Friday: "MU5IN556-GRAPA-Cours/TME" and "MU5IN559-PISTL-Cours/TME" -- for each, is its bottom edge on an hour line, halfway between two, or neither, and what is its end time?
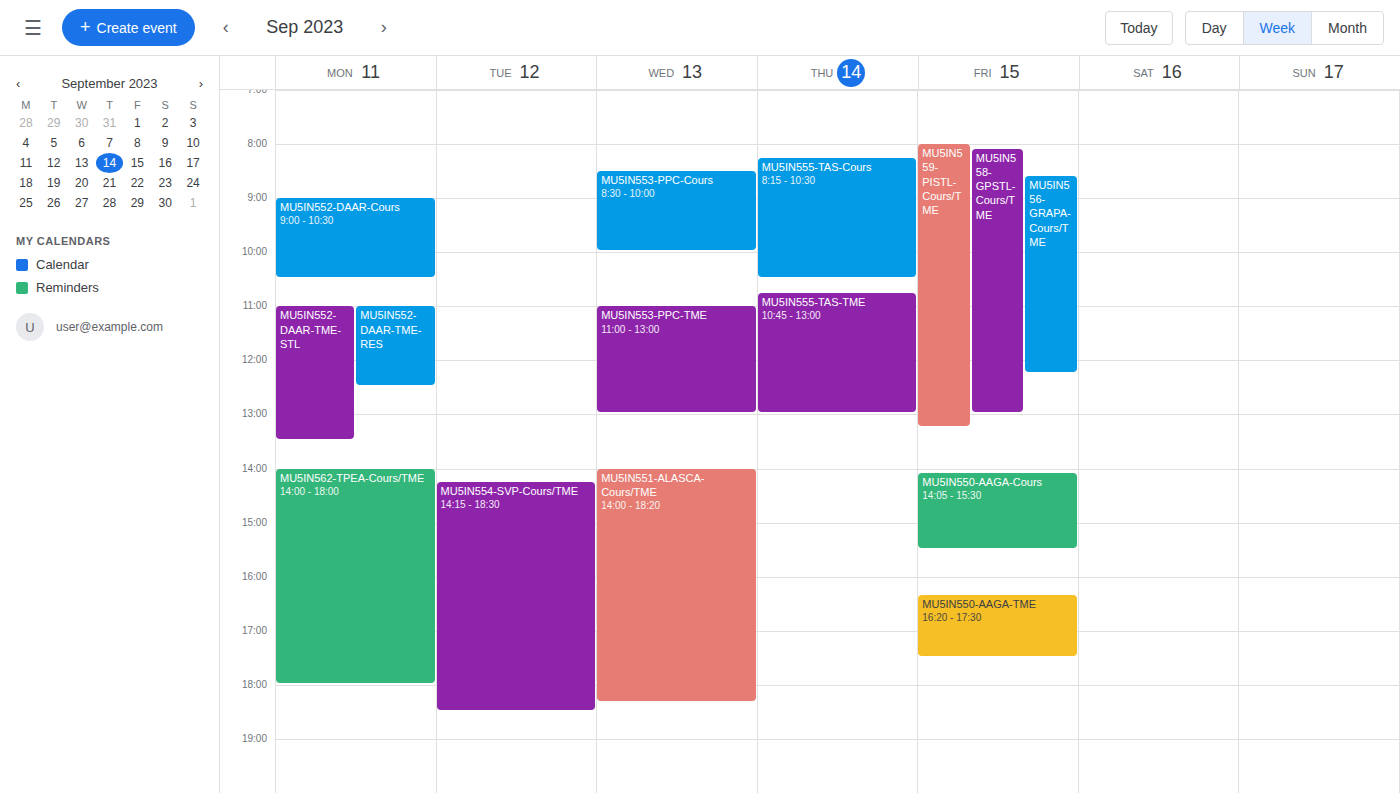
"MU5IN556-GRAPA-Cours/TME": 12:15 PM, neither: a quarter of the way from the 12 PM line to the 1 PM line. "MU5IN559-PISTL-Cours/TME": 1:15 PM, neither: a quarter of the way from the 1 PM line to the 2 PM line.